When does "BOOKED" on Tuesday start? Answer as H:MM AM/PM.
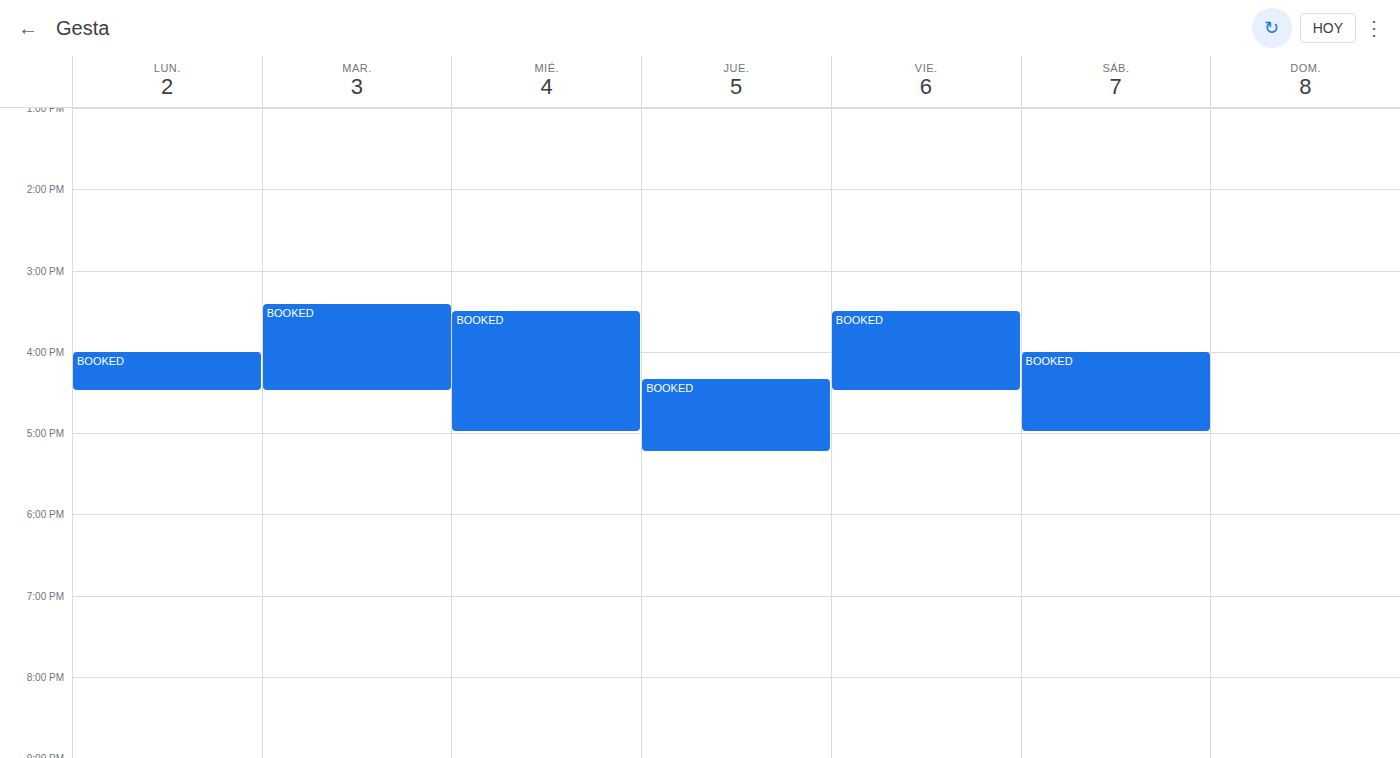
3:25 PM